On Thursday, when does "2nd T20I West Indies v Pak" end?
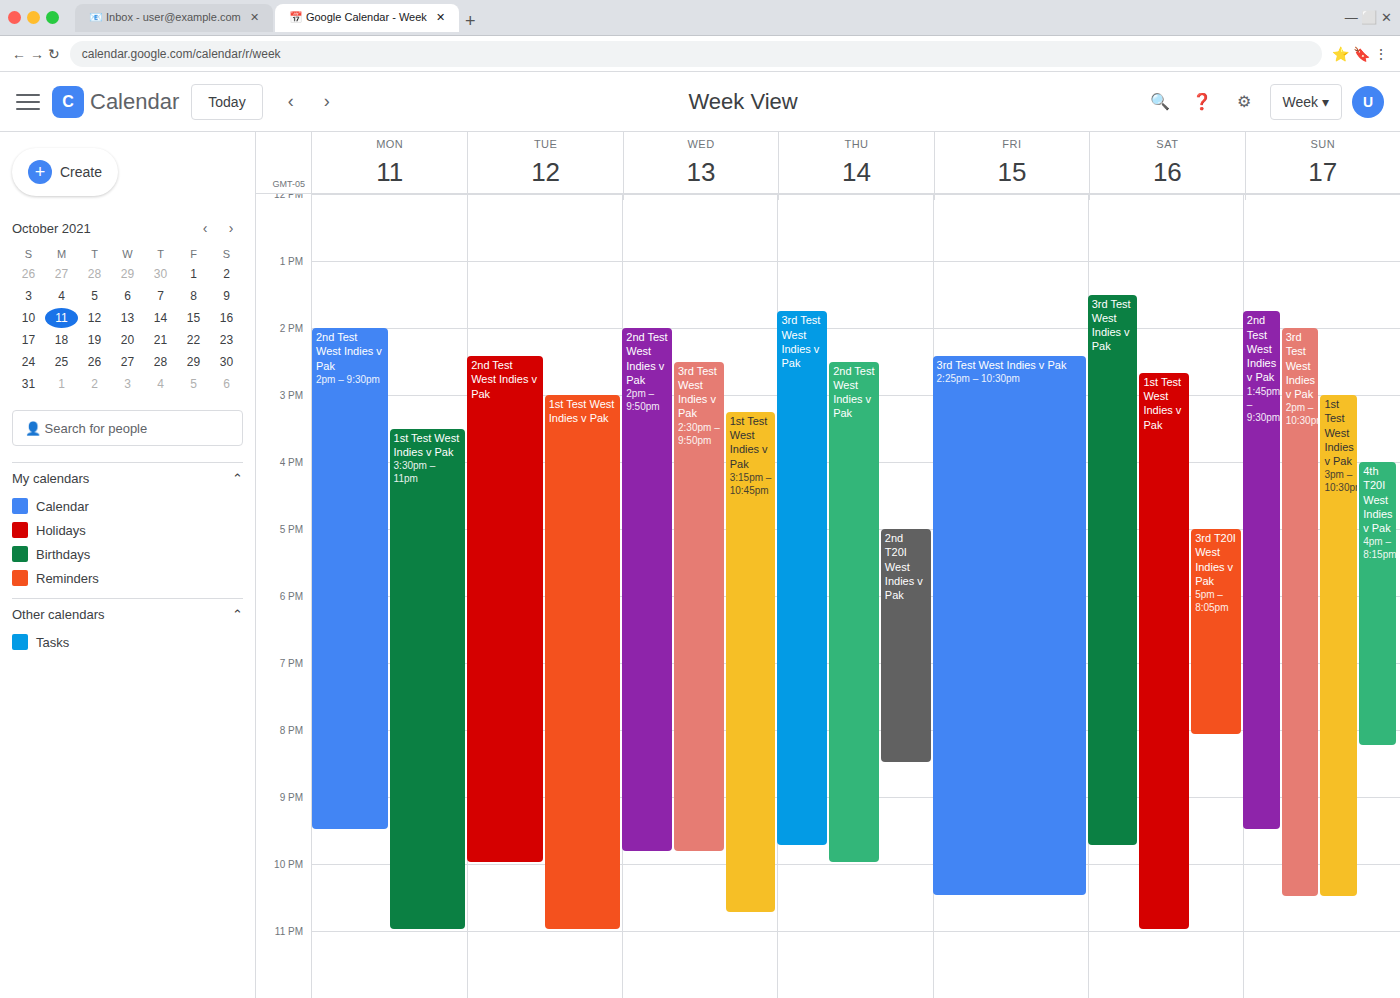
8:30 PM